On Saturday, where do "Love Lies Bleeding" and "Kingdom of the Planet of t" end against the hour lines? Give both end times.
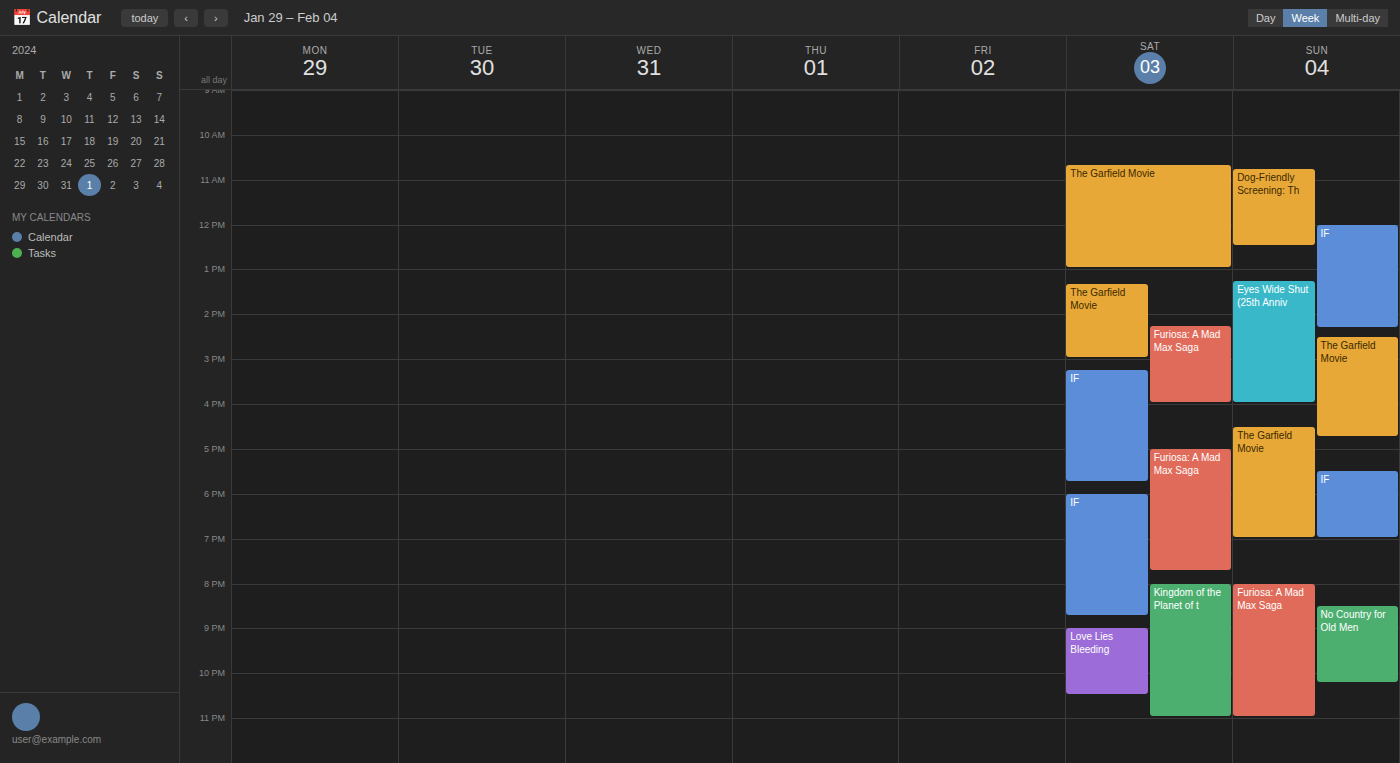
"Love Lies Bleeding": 10:30 PM, halfway between the 10 PM and 11 PM lines. "Kingdom of the Planet of t": 11:00 PM, exactly on the 11 PM line.